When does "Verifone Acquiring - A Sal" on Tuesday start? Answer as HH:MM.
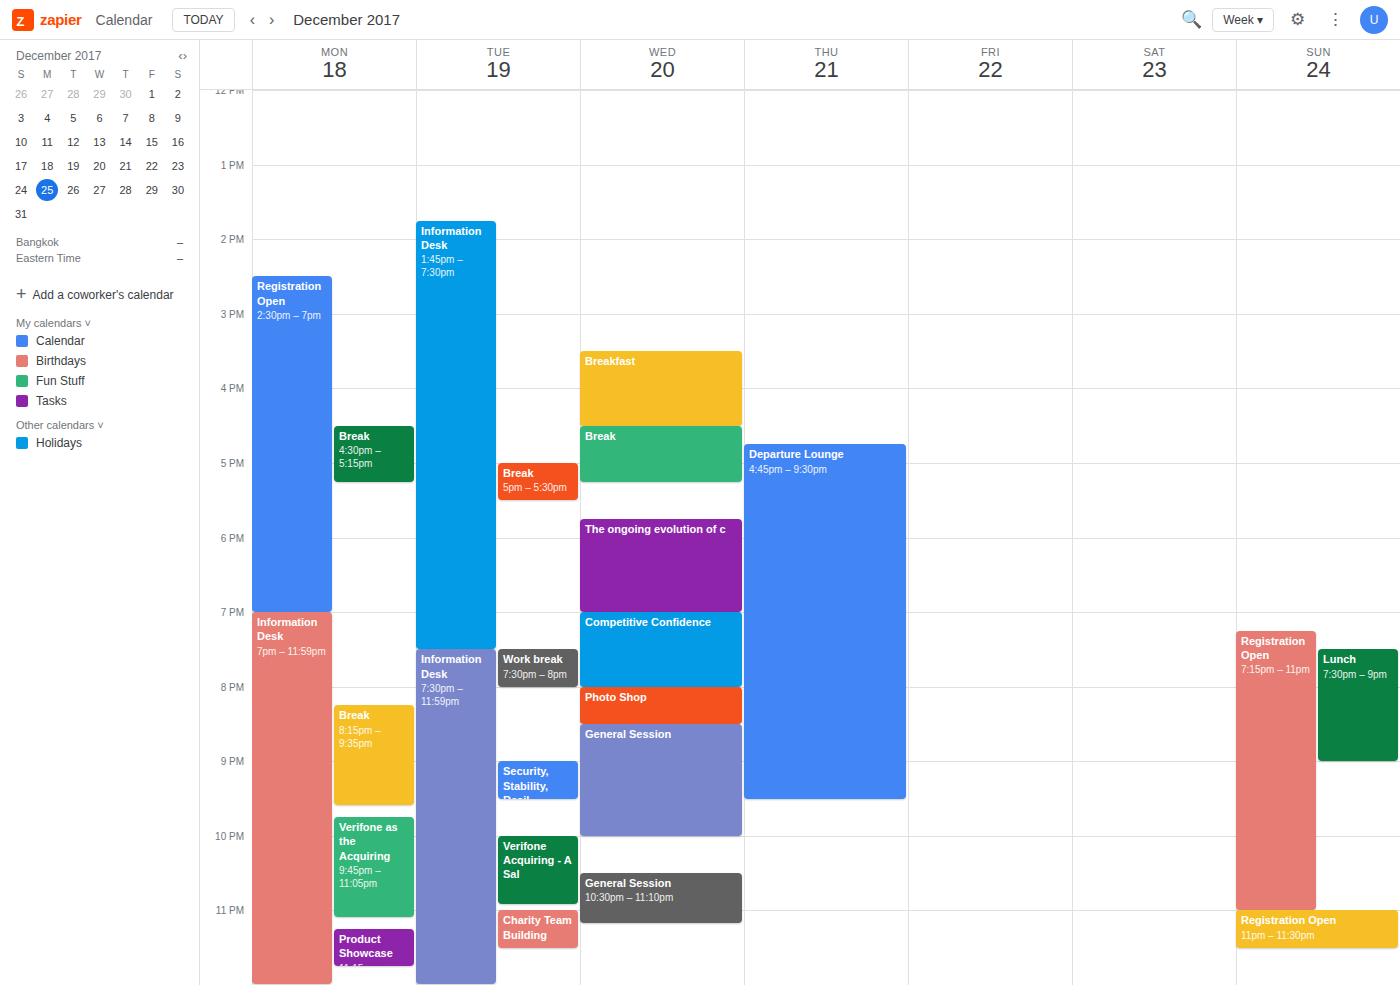
22:00